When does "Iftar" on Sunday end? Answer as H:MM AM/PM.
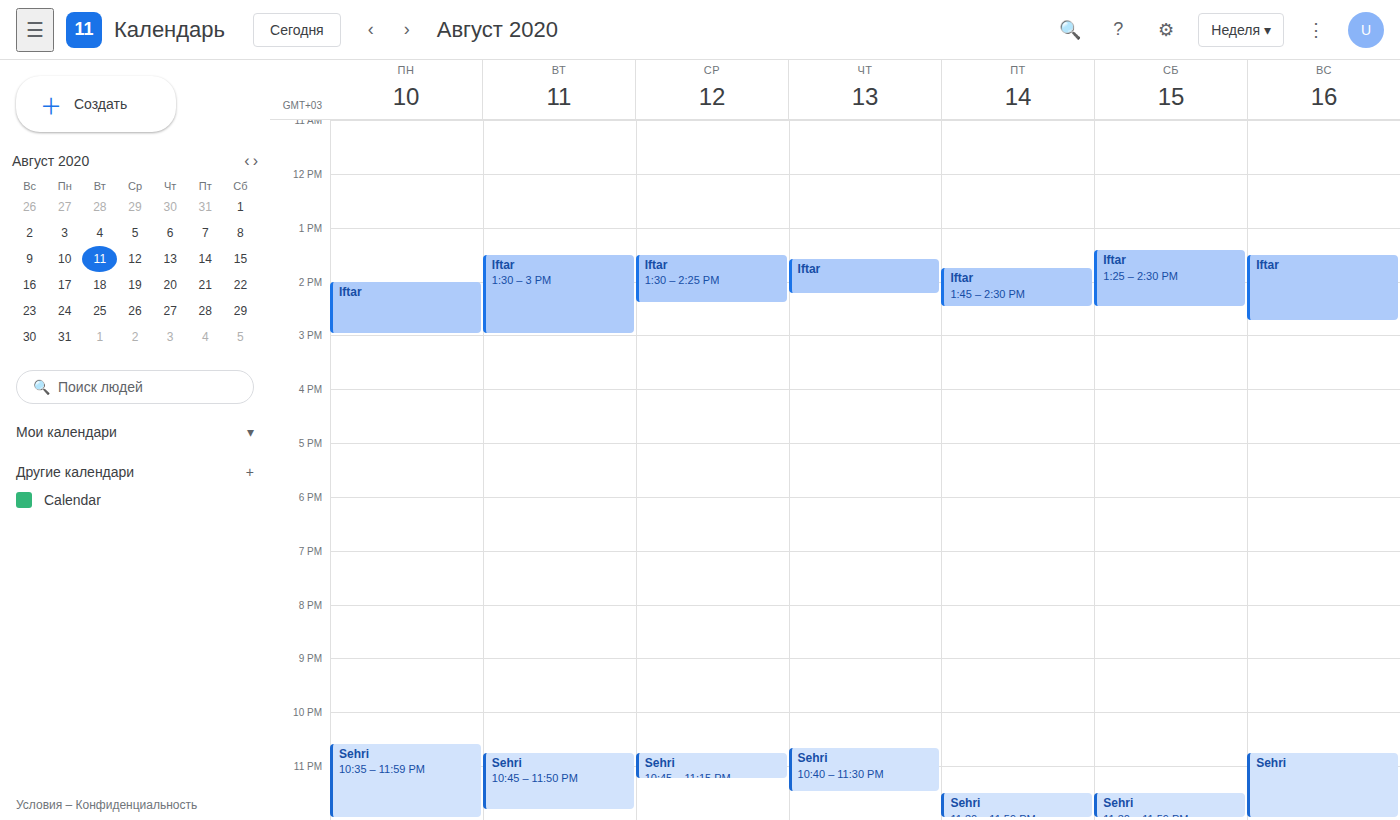
2:45 PM